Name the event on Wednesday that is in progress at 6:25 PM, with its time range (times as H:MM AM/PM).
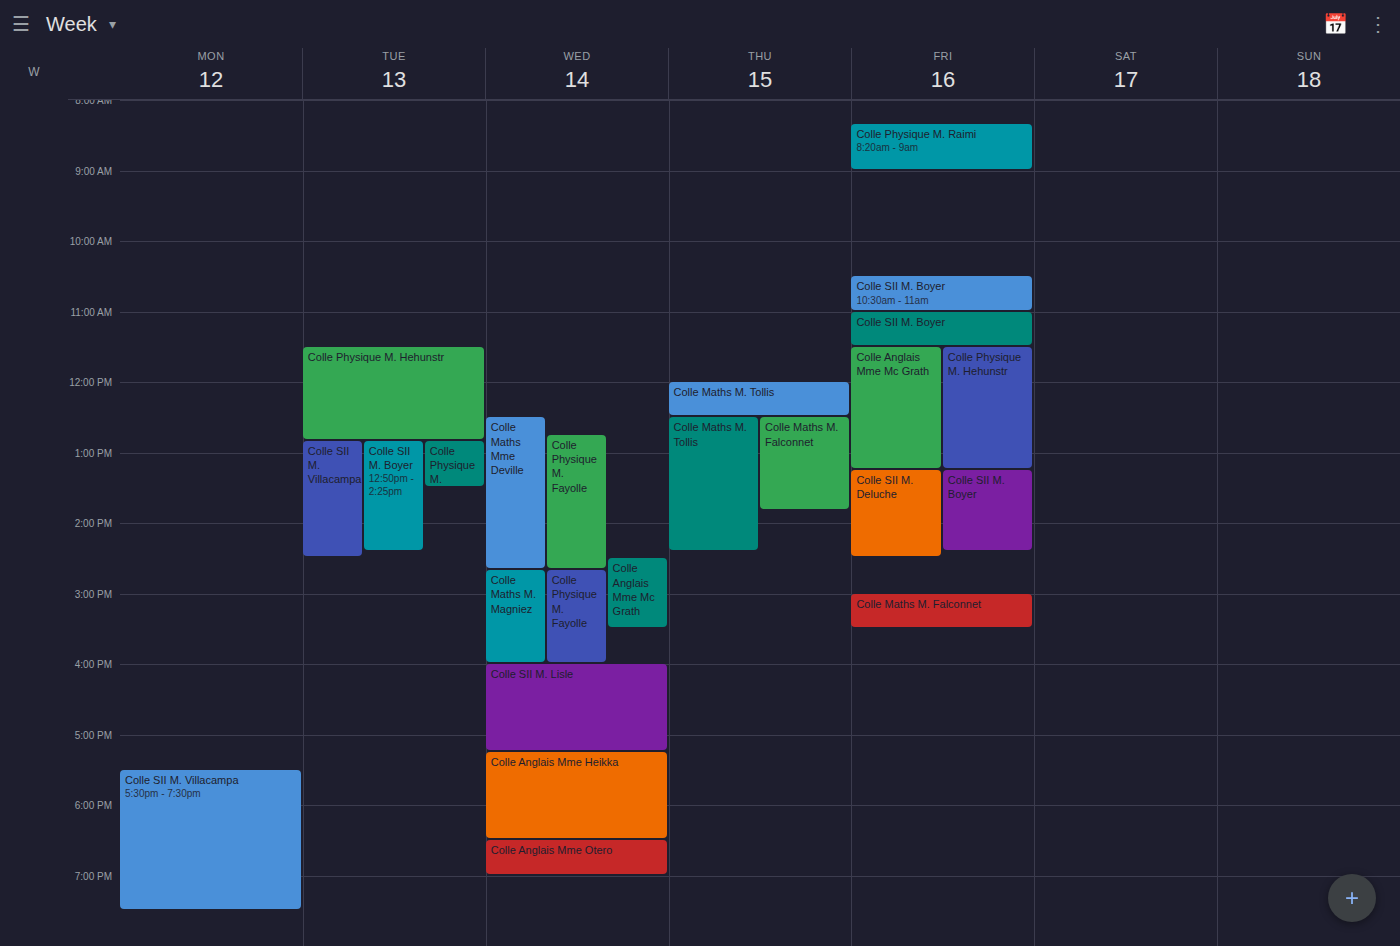
"Colle Anglais Mme Heikka", 5:15 PM to 6:30 PM